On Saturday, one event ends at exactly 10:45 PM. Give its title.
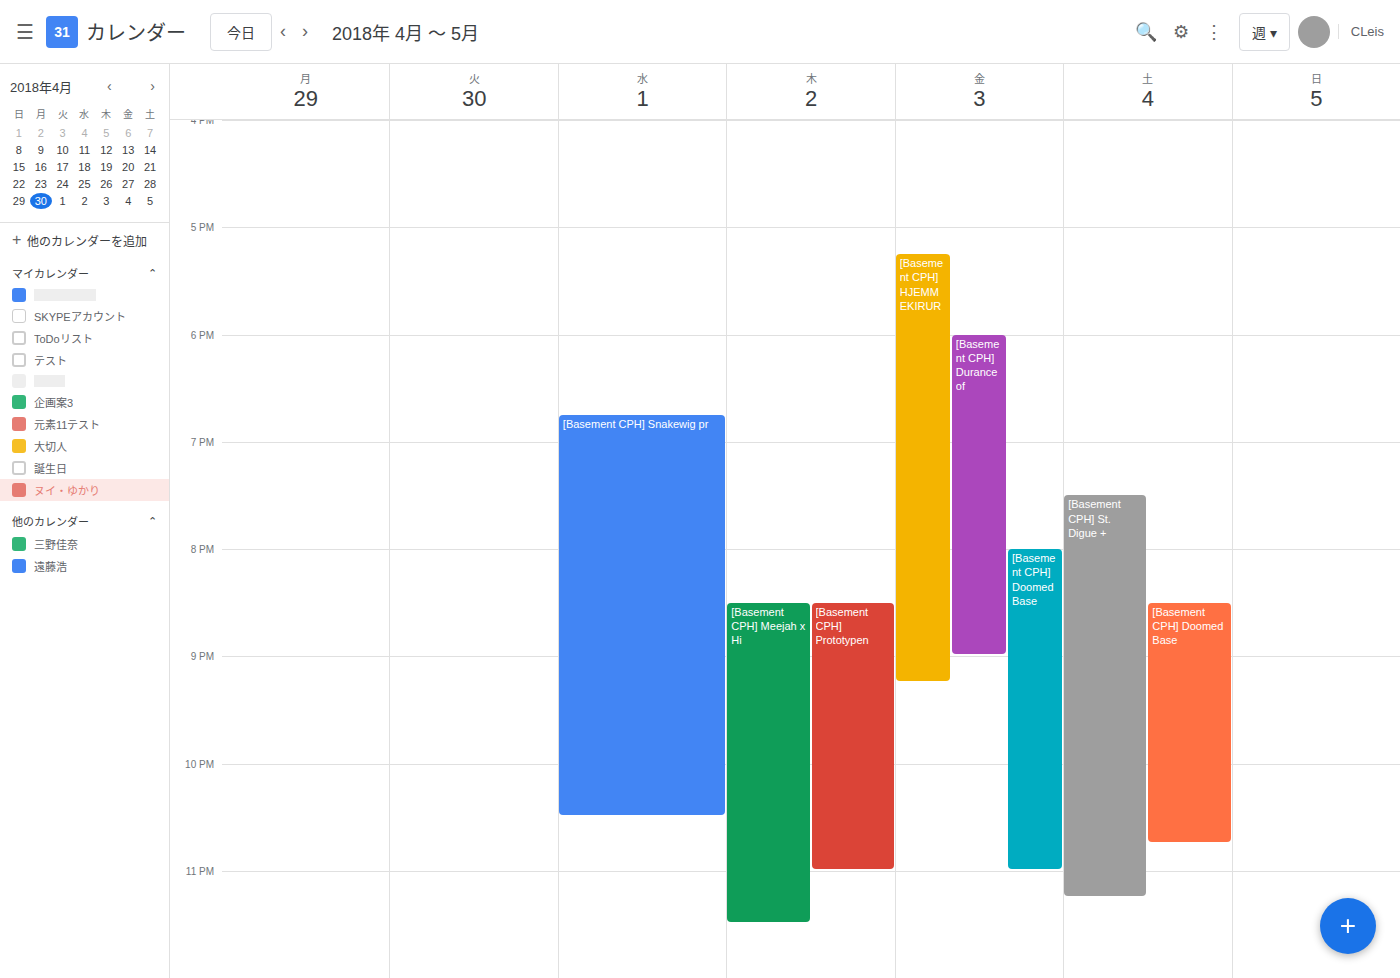
"[Basement CPH] Doomed Base"